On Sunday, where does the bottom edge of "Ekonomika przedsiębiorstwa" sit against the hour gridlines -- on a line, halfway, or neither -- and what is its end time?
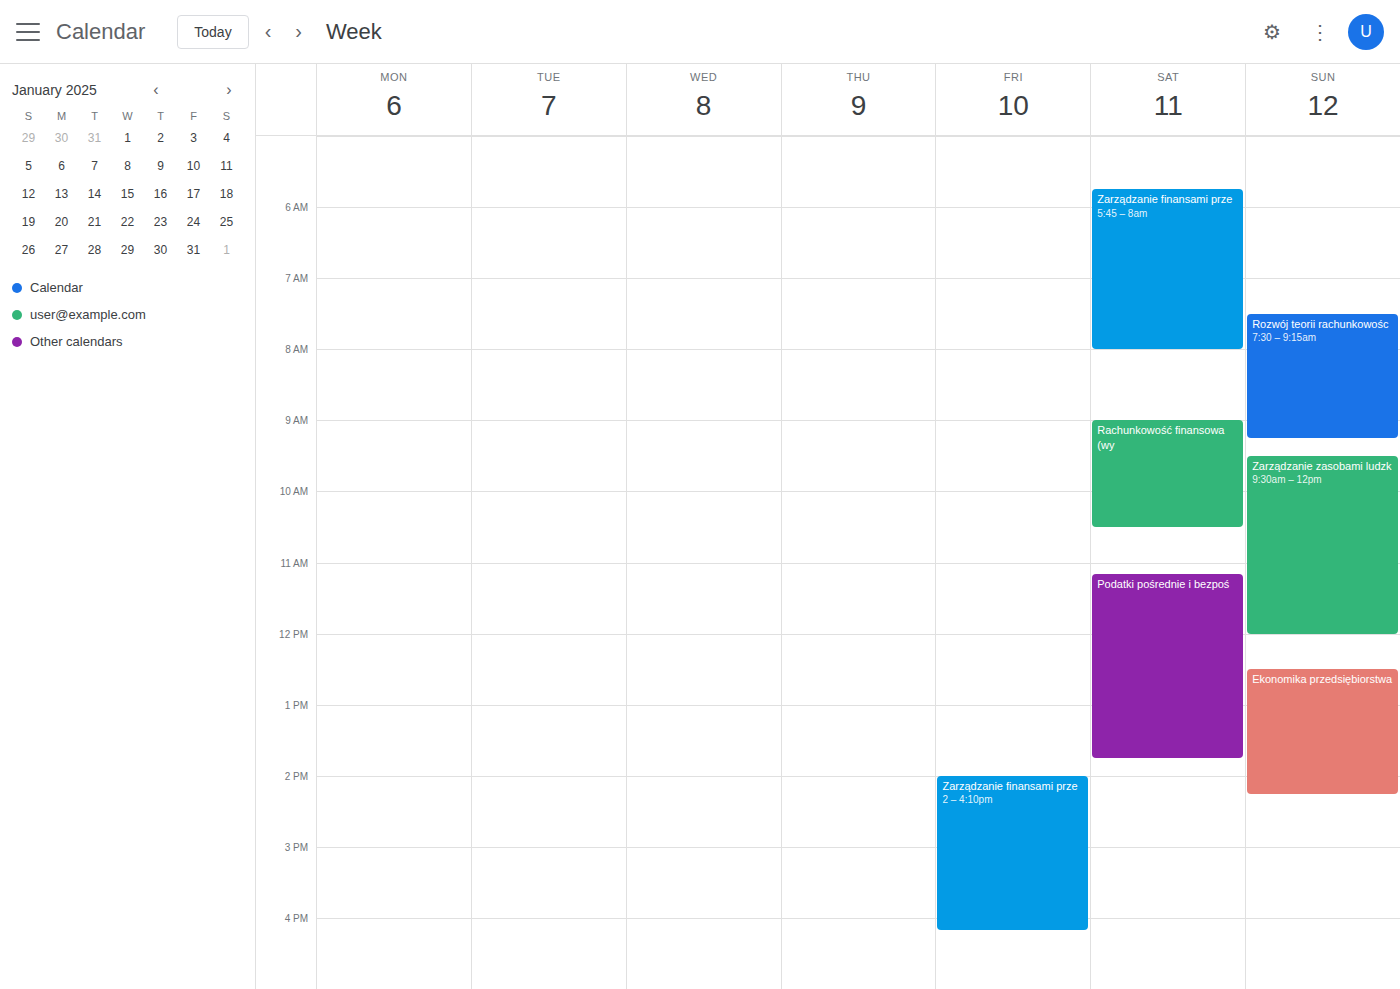
2:15 PM -- neither: a quarter of the way from the 2 PM line to the 3 PM line.